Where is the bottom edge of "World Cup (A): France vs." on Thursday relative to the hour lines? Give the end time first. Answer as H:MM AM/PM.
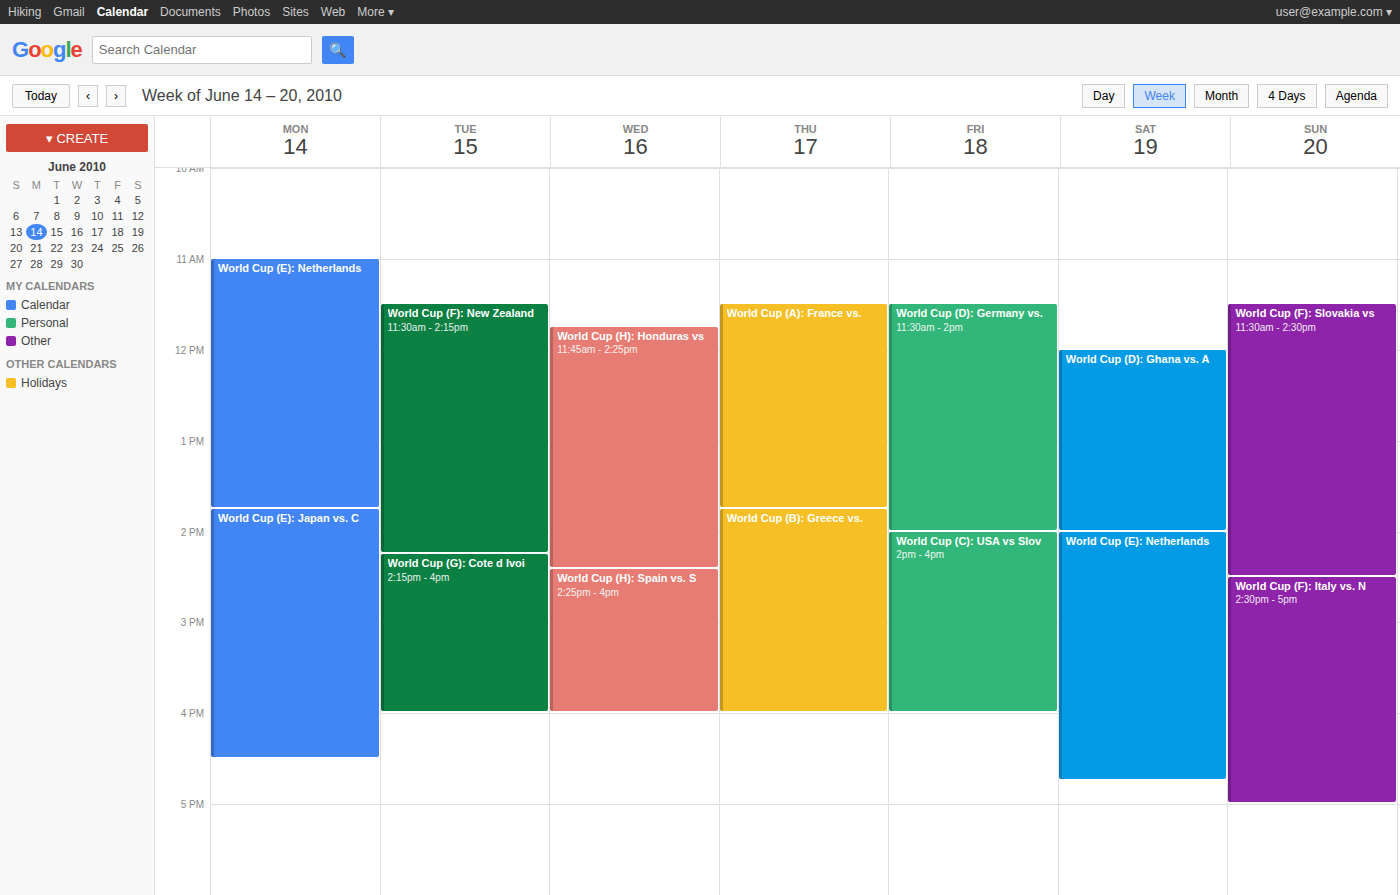
1:45 PM -- neither: three quarters of the way from the 1 PM line to the 2 PM line.